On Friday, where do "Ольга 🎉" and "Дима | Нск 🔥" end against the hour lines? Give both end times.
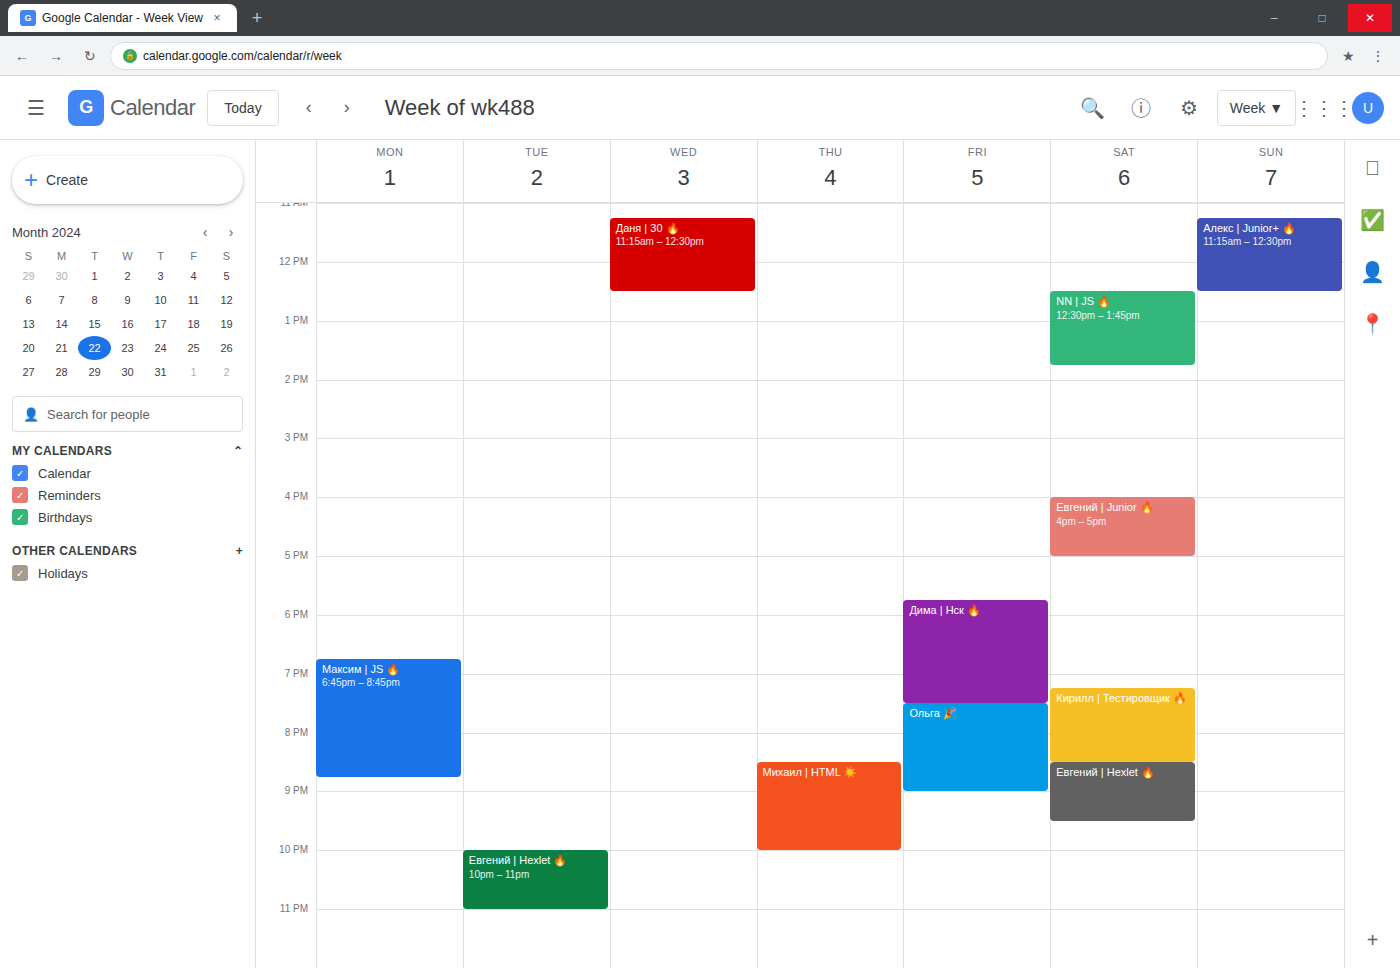
"Ольга 🎉": 9:00 PM, exactly on the 9 PM line. "Дима | Нск 🔥": 7:30 PM, halfway between the 7 PM and 8 PM lines.